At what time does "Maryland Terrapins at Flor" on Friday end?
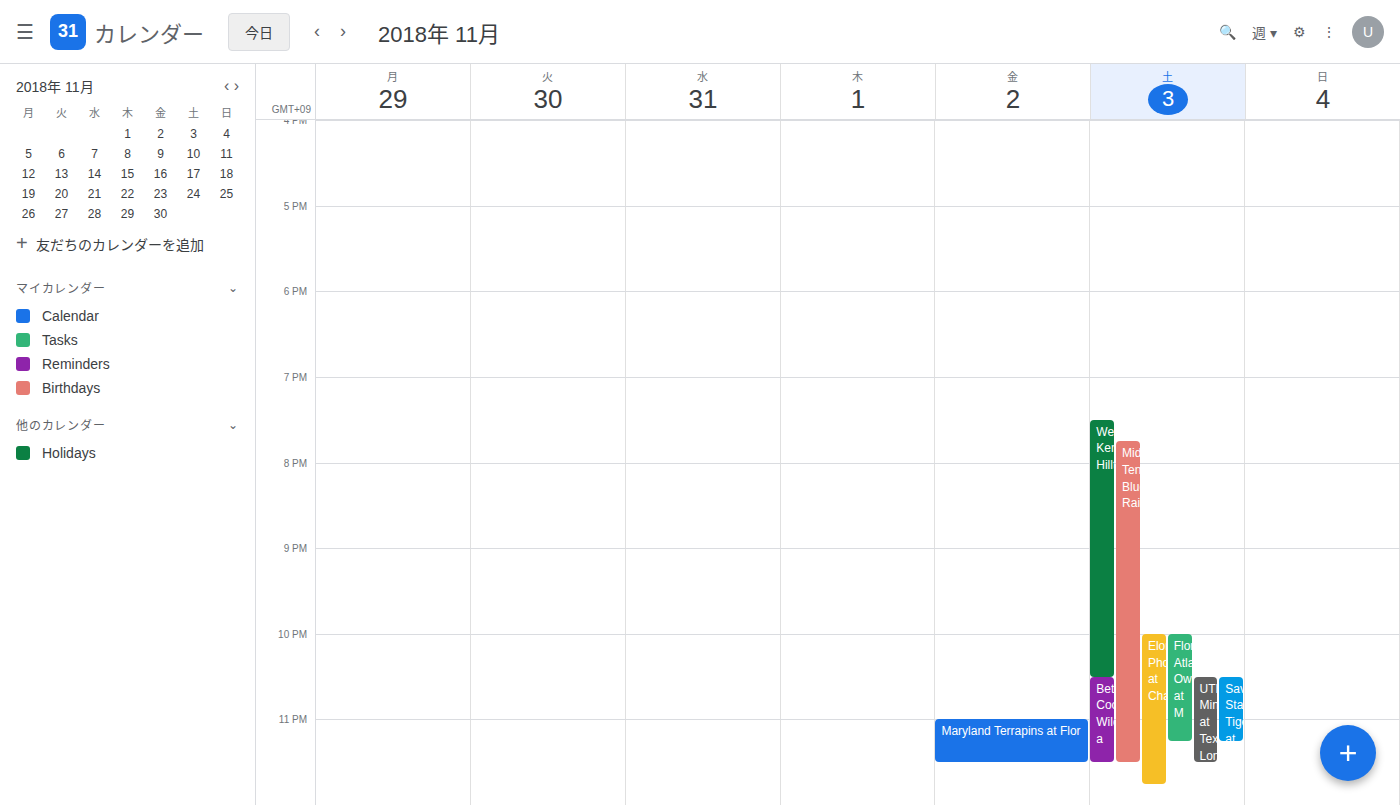
23:30